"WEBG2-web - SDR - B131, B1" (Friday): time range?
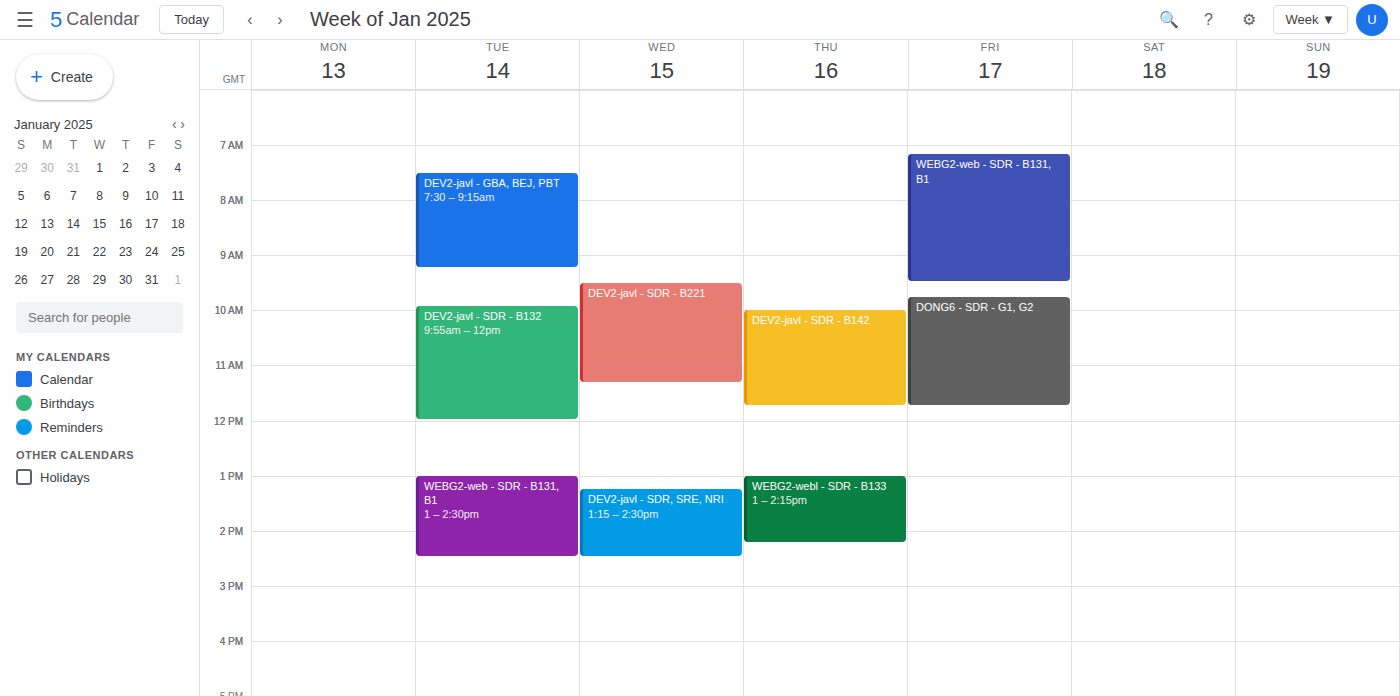
7:10 AM to 9:30 AM